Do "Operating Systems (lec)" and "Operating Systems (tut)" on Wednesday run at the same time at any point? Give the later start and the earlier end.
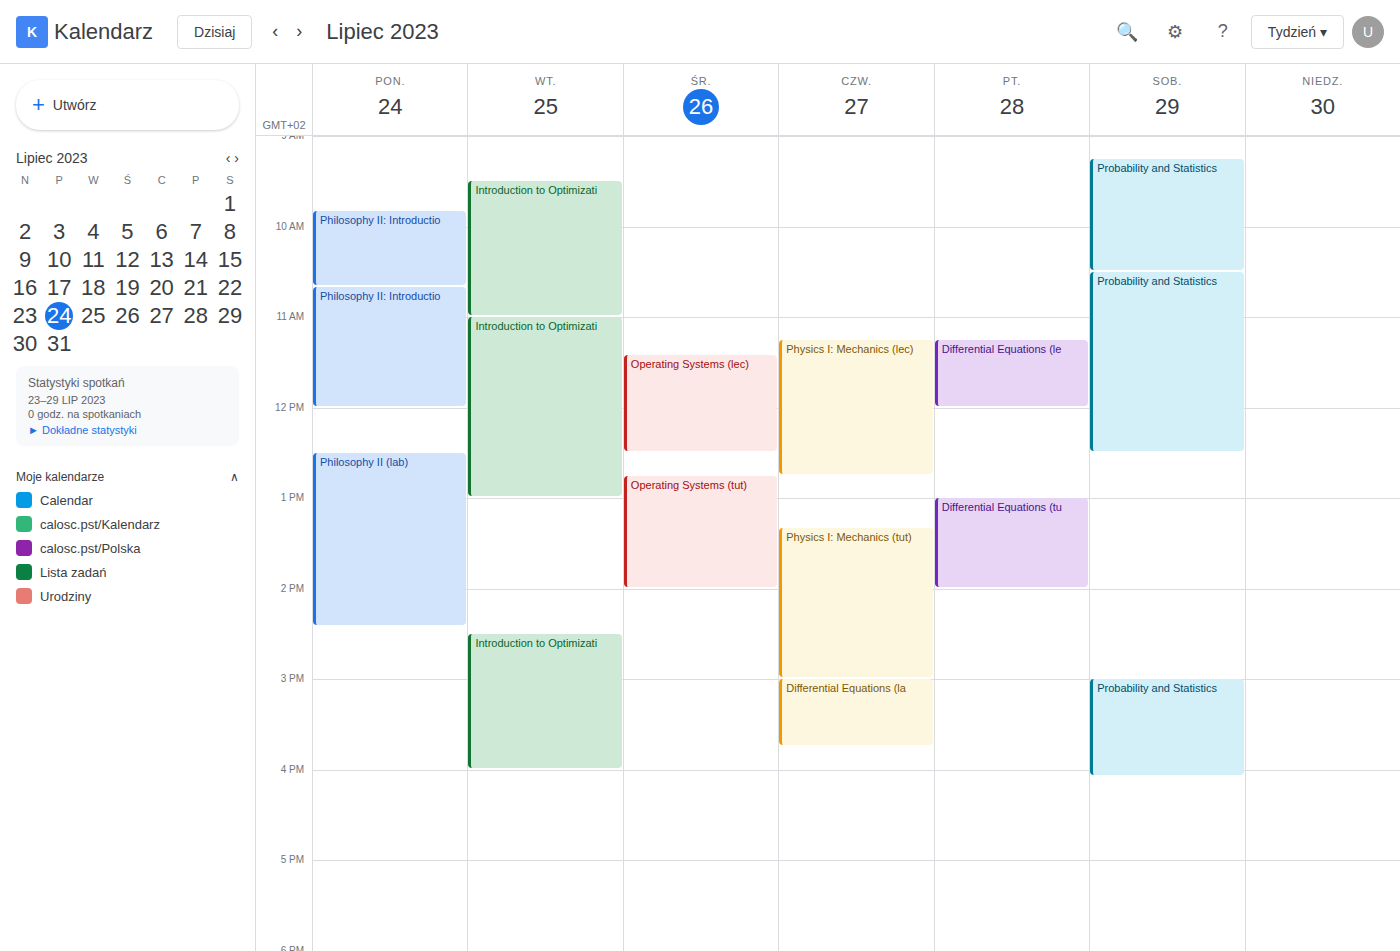
"Operating Systems (lec)" ends at 12:30 PM and "Operating Systems (tut)" starts at 12:45 PM -- no overlap.